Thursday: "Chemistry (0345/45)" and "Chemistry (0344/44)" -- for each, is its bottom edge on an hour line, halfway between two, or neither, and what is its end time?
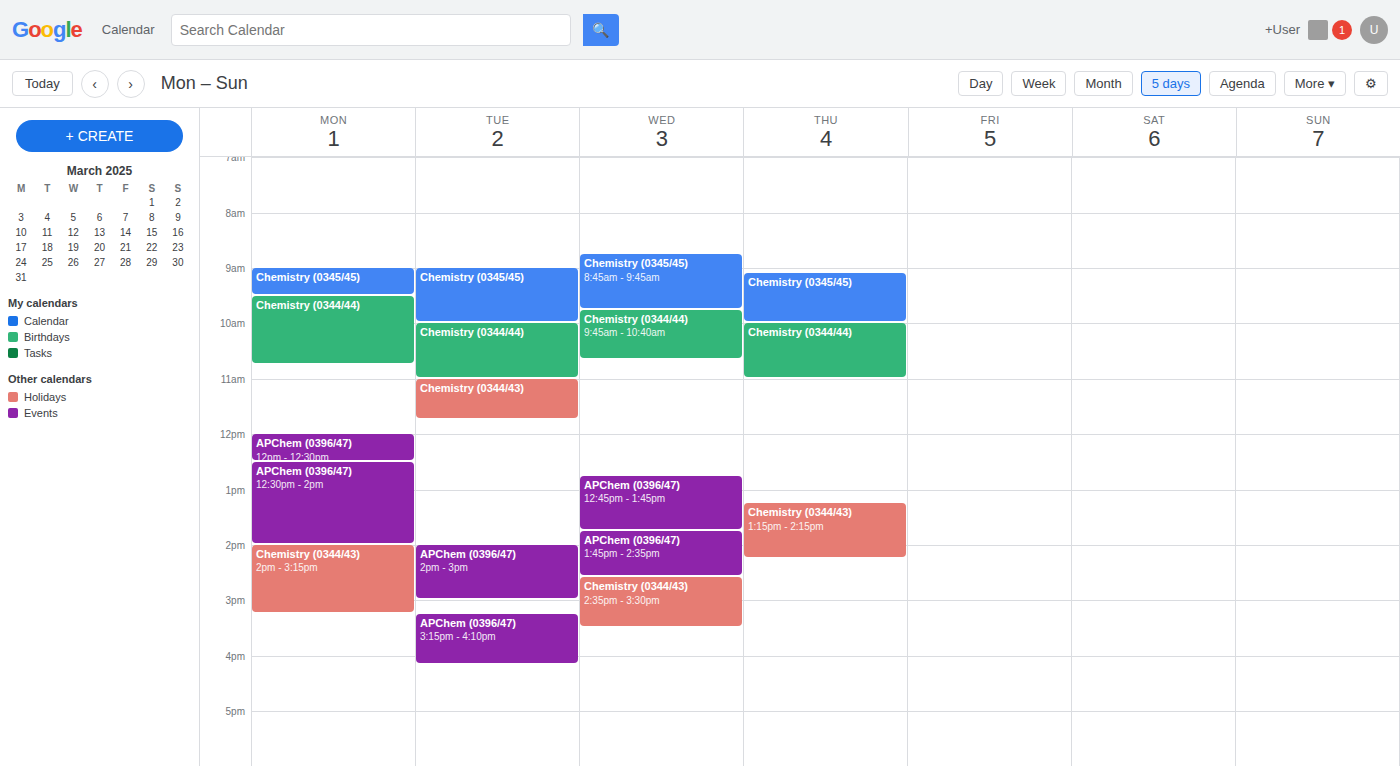
"Chemistry (0345/45)": 10:00, exactly on the 10:00 line. "Chemistry (0344/44)": 11:00, exactly on the 11:00 line.